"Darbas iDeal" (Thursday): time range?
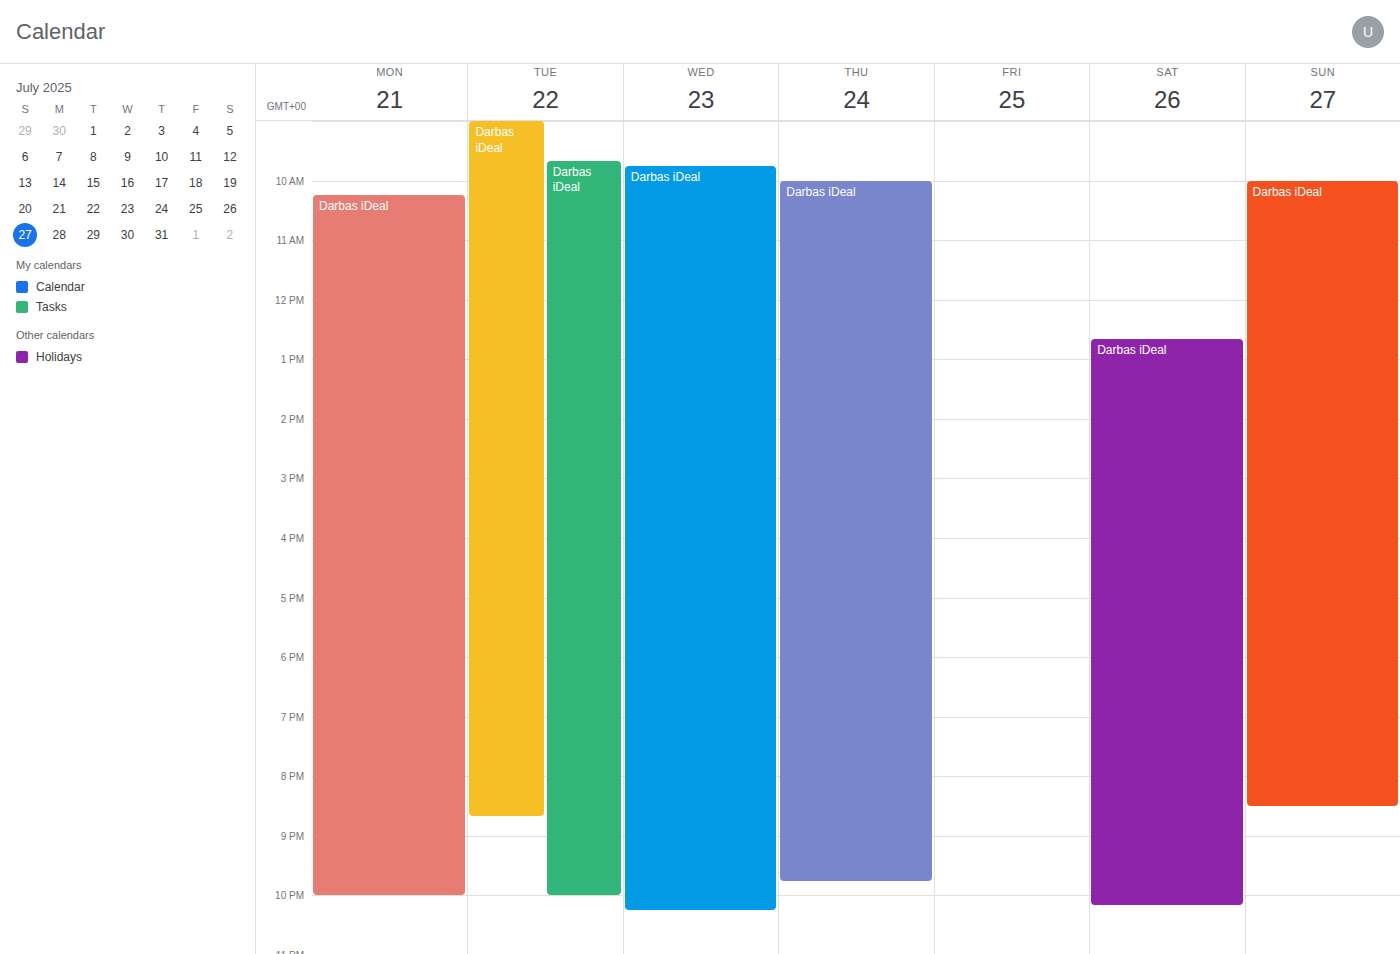
10:00 AM to 9:45 PM